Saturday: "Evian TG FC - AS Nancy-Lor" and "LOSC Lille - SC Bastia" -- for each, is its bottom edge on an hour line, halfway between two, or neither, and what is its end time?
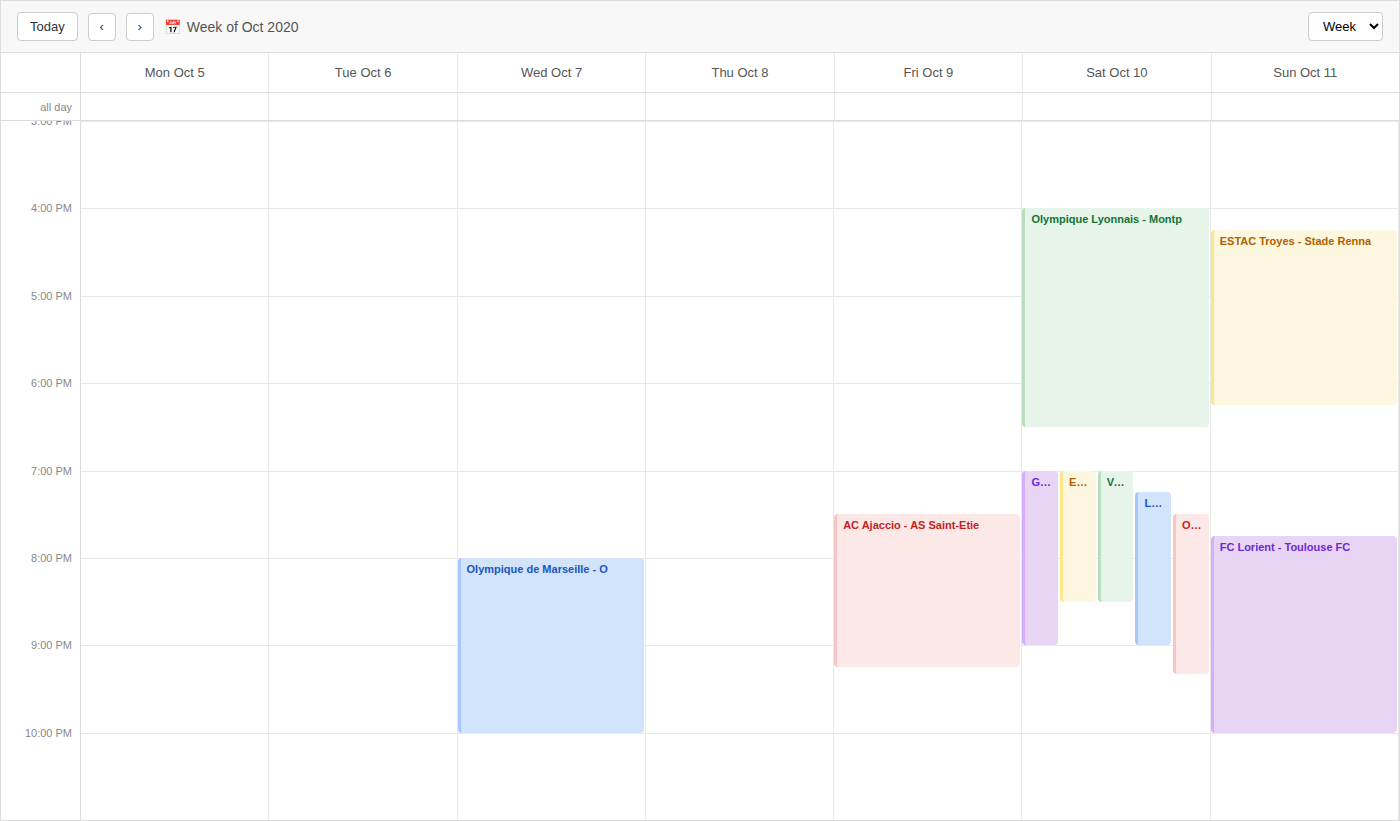
"Evian TG FC - AS Nancy-Lor": 8:30 PM, halfway between the 8 PM and 9 PM lines. "LOSC Lille - SC Bastia": 9:00 PM, exactly on the 9 PM line.